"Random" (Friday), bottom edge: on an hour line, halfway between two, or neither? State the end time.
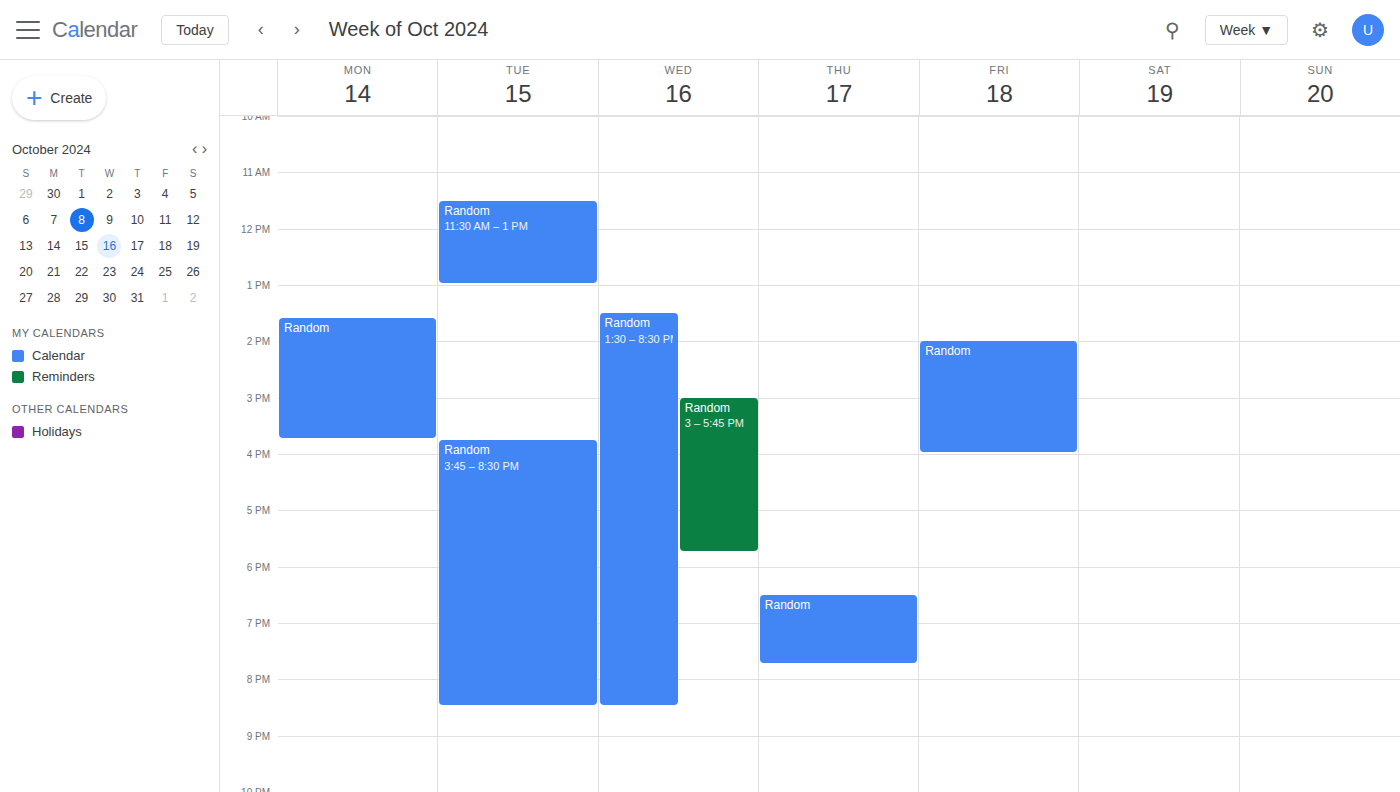
4:00 PM -- exactly on the 4 PM line.